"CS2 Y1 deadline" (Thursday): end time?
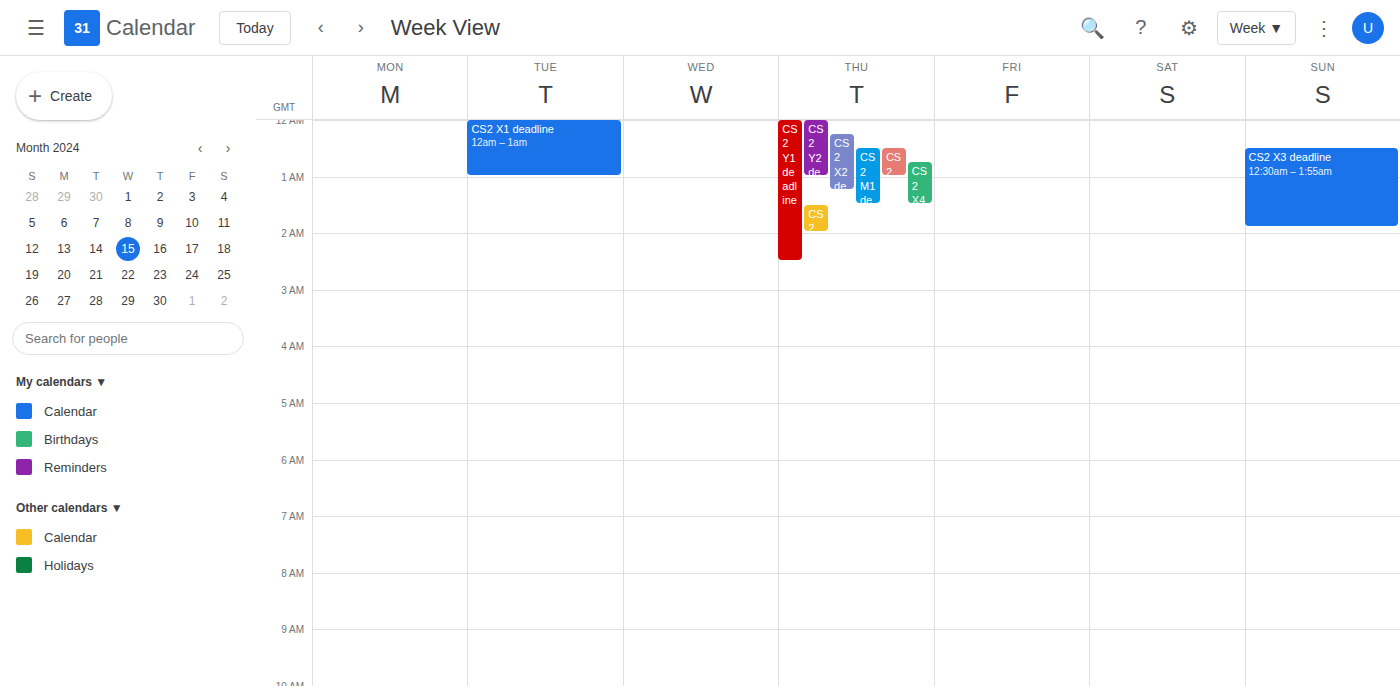
2:30 AM